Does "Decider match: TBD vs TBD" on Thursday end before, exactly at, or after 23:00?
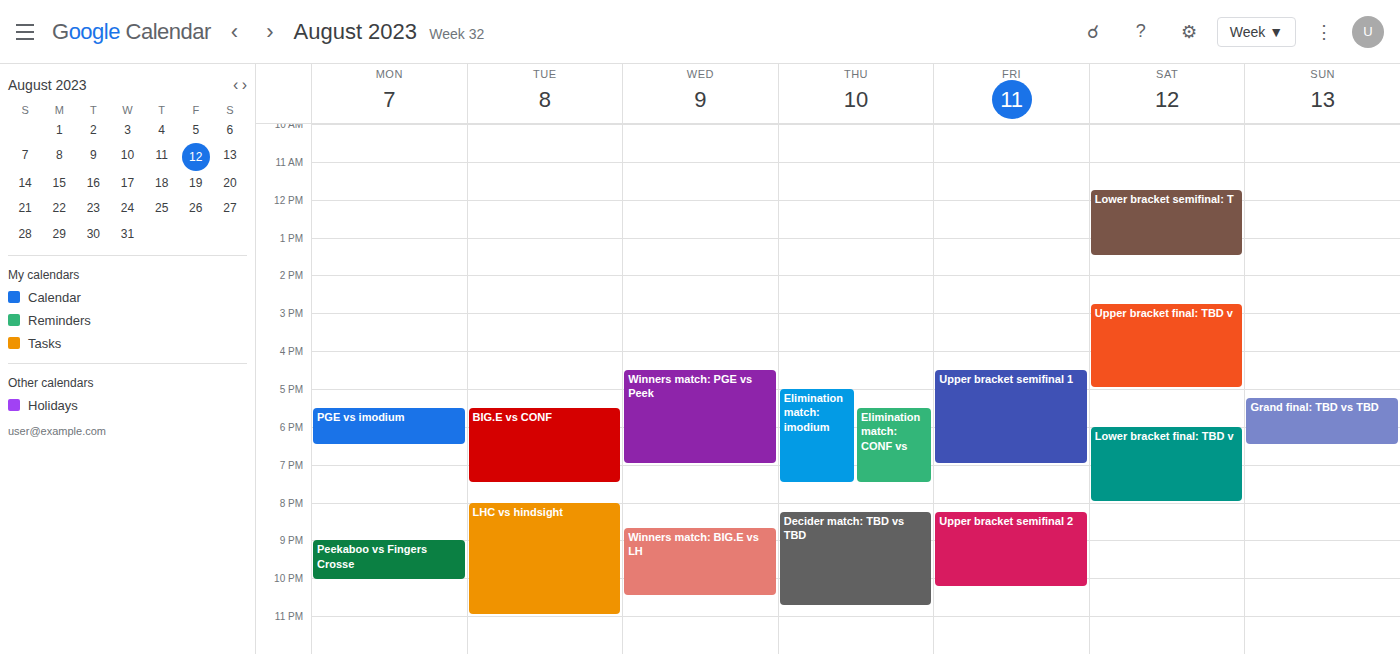
22:45 -- before 23:00, 15 minutes above the 23:00 line.